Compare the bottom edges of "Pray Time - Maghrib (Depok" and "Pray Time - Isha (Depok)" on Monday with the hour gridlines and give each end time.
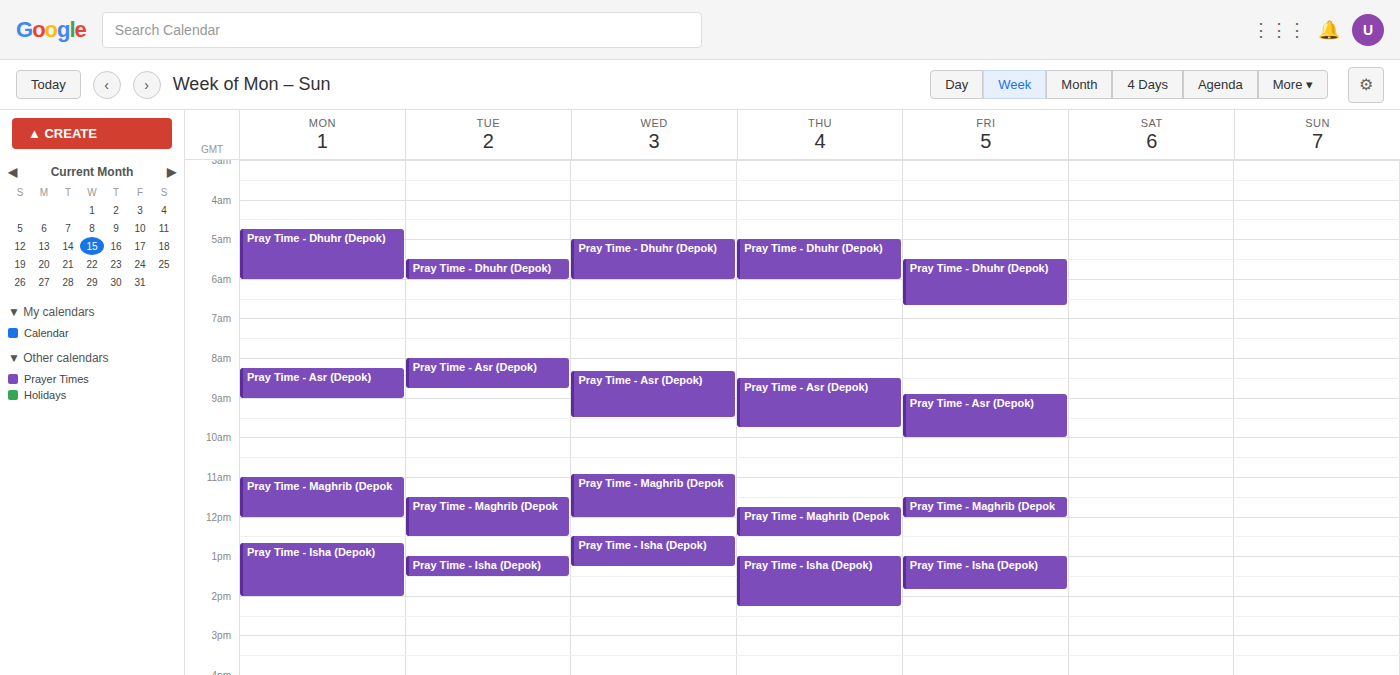
"Pray Time - Maghrib (Depok": 12:00, exactly on the 12:00 line. "Pray Time - Isha (Depok)": 14:00, exactly on the 14:00 line.